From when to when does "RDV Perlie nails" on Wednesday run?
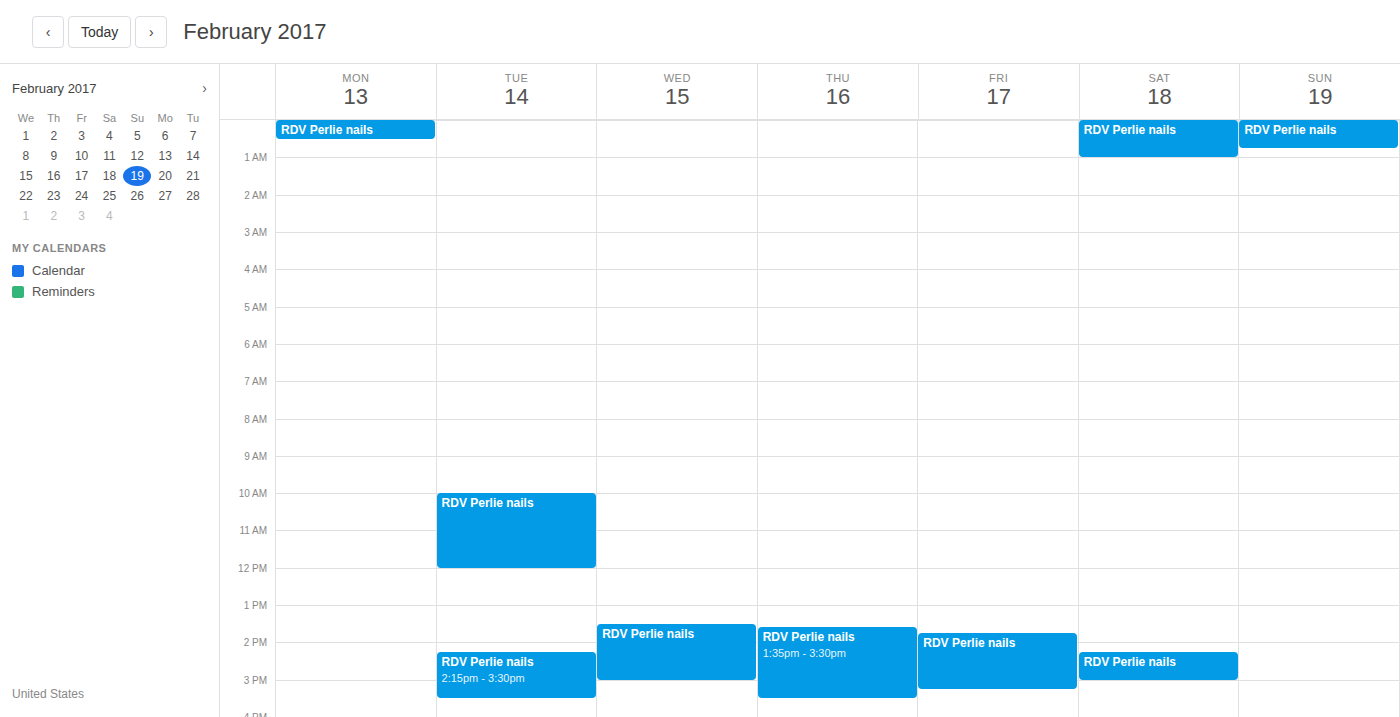
1:30 PM to 3:00 PM